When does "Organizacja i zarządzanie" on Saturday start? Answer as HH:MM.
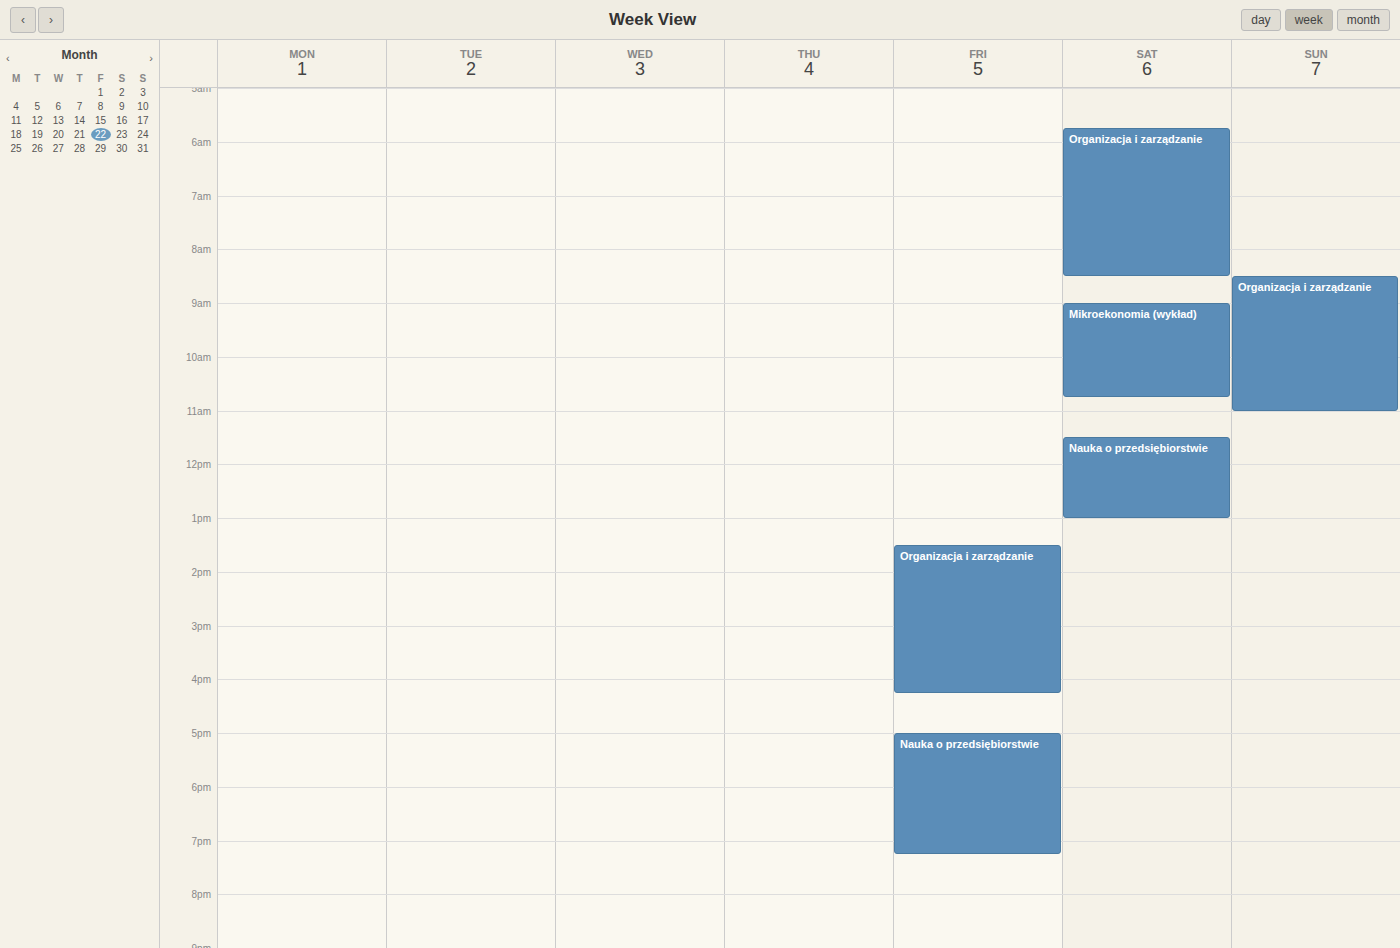
05:45